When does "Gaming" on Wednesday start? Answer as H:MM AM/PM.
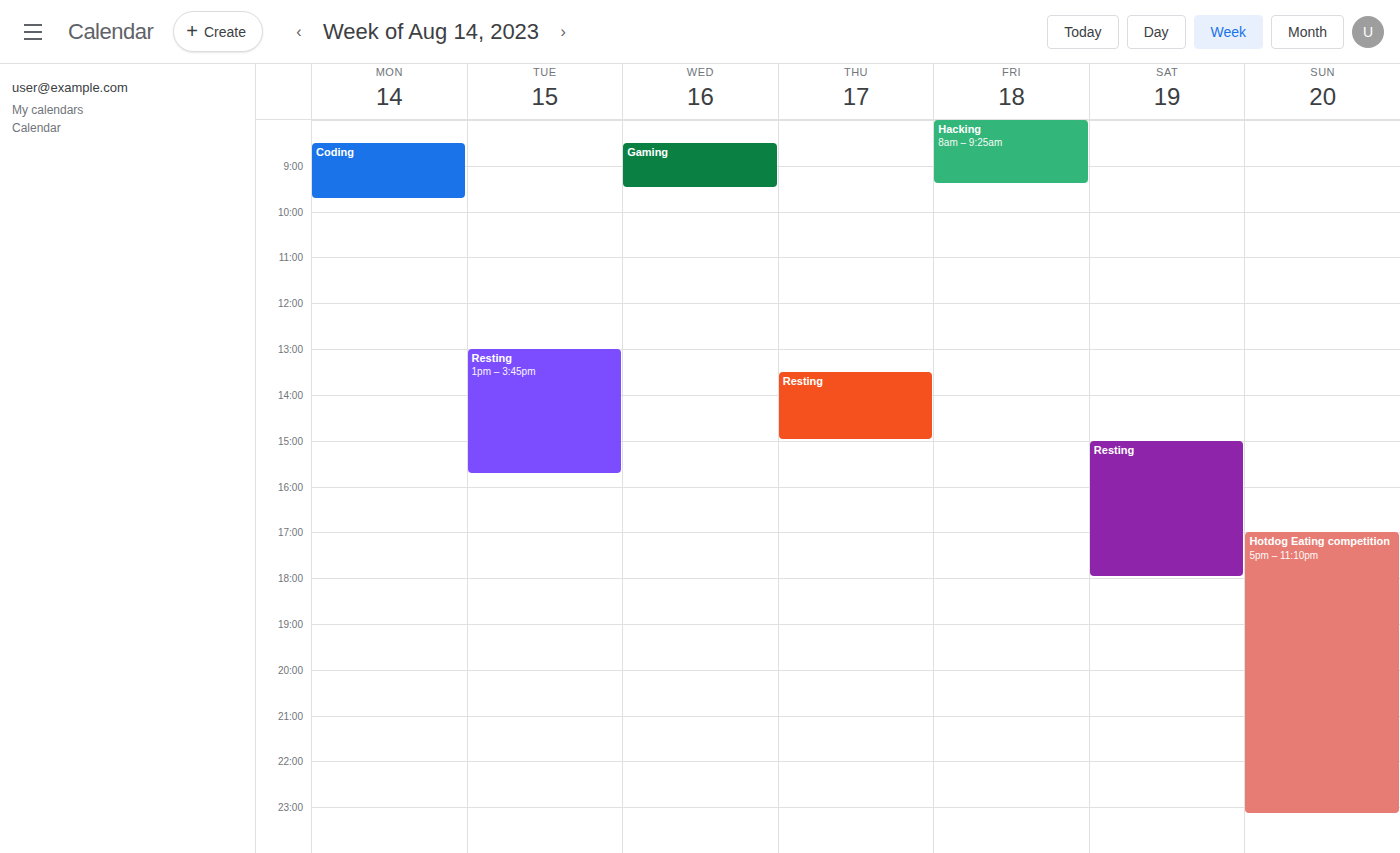
8:30 AM